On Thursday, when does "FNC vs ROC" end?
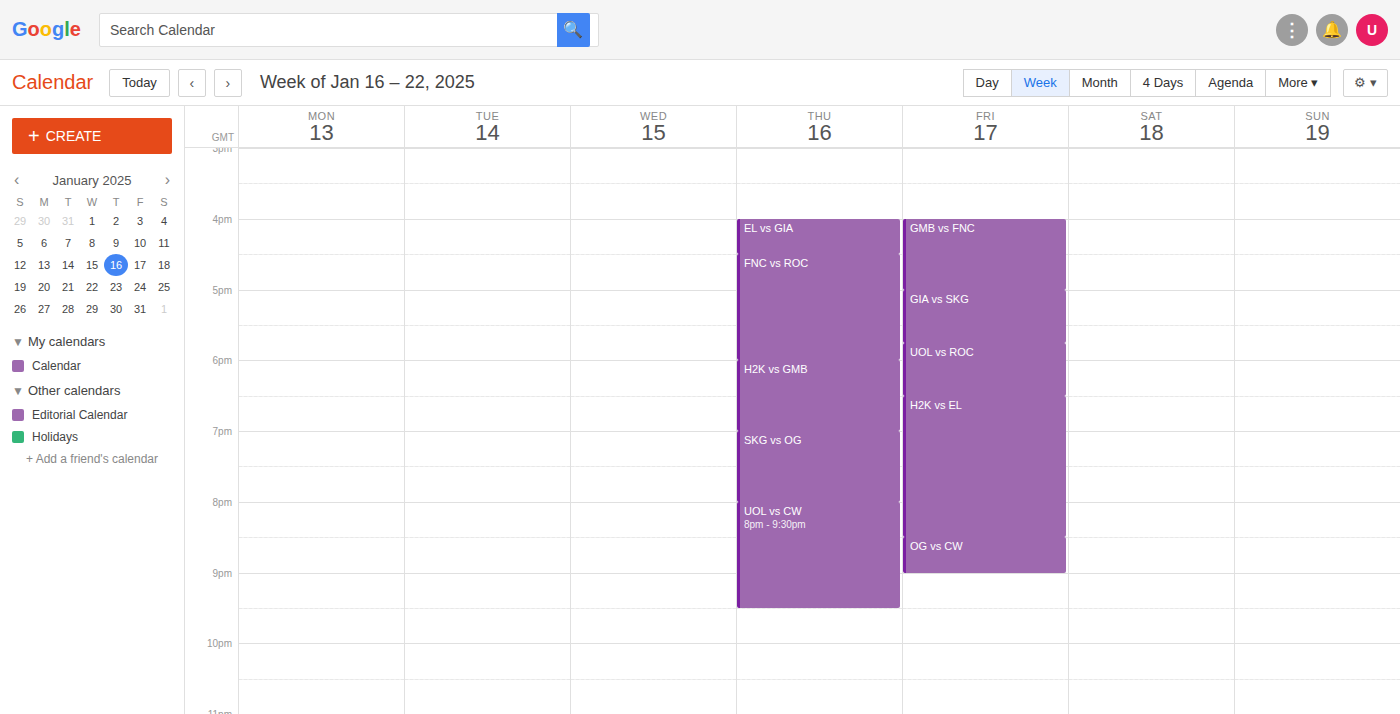
6:00 PM